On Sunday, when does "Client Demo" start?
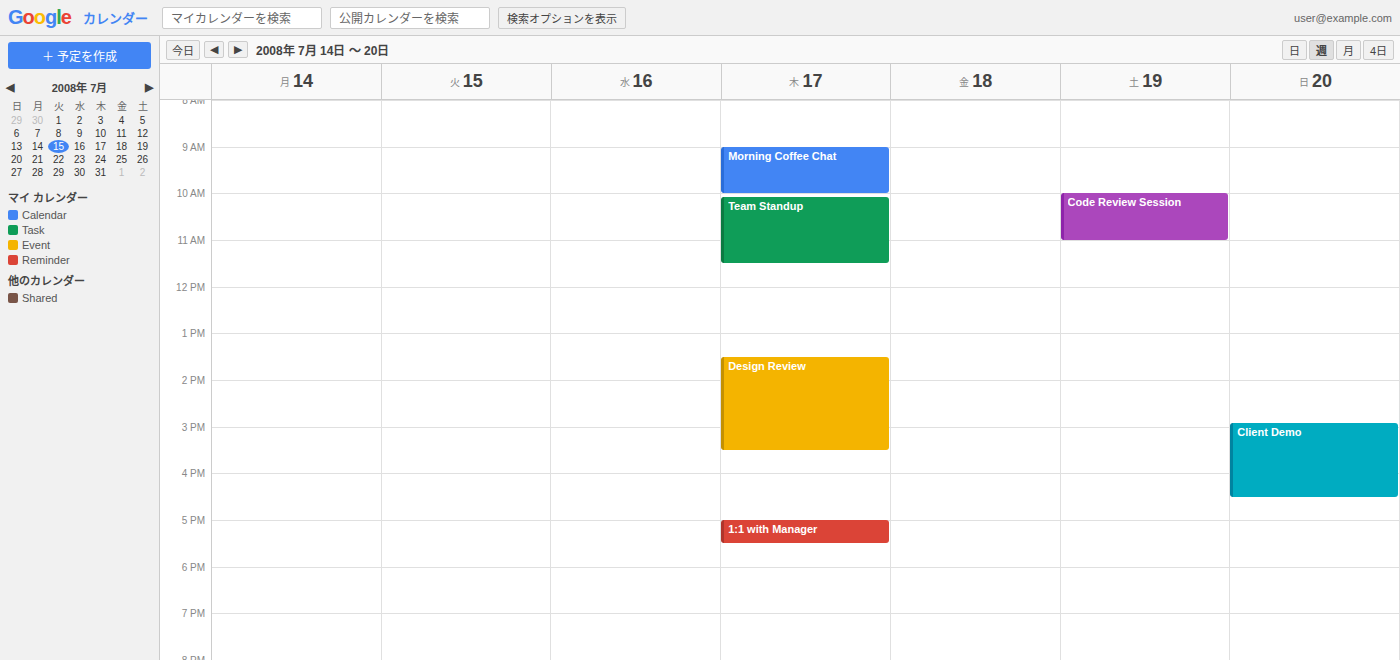
2:55 PM